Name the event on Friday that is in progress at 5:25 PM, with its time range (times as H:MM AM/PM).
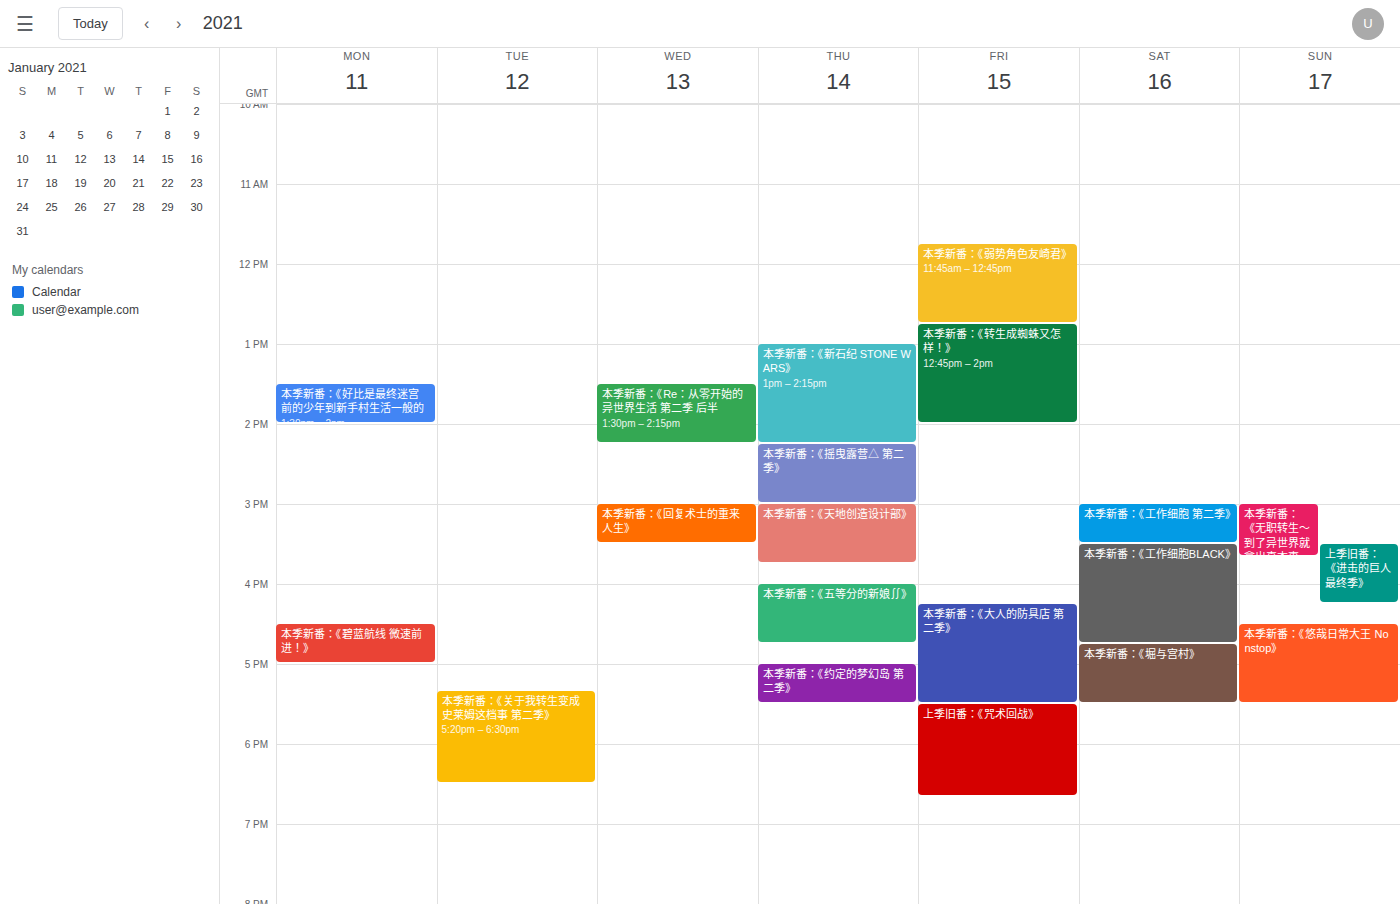
"本季新番：《大人的防具店 第二季》", 4:15 PM to 5:30 PM